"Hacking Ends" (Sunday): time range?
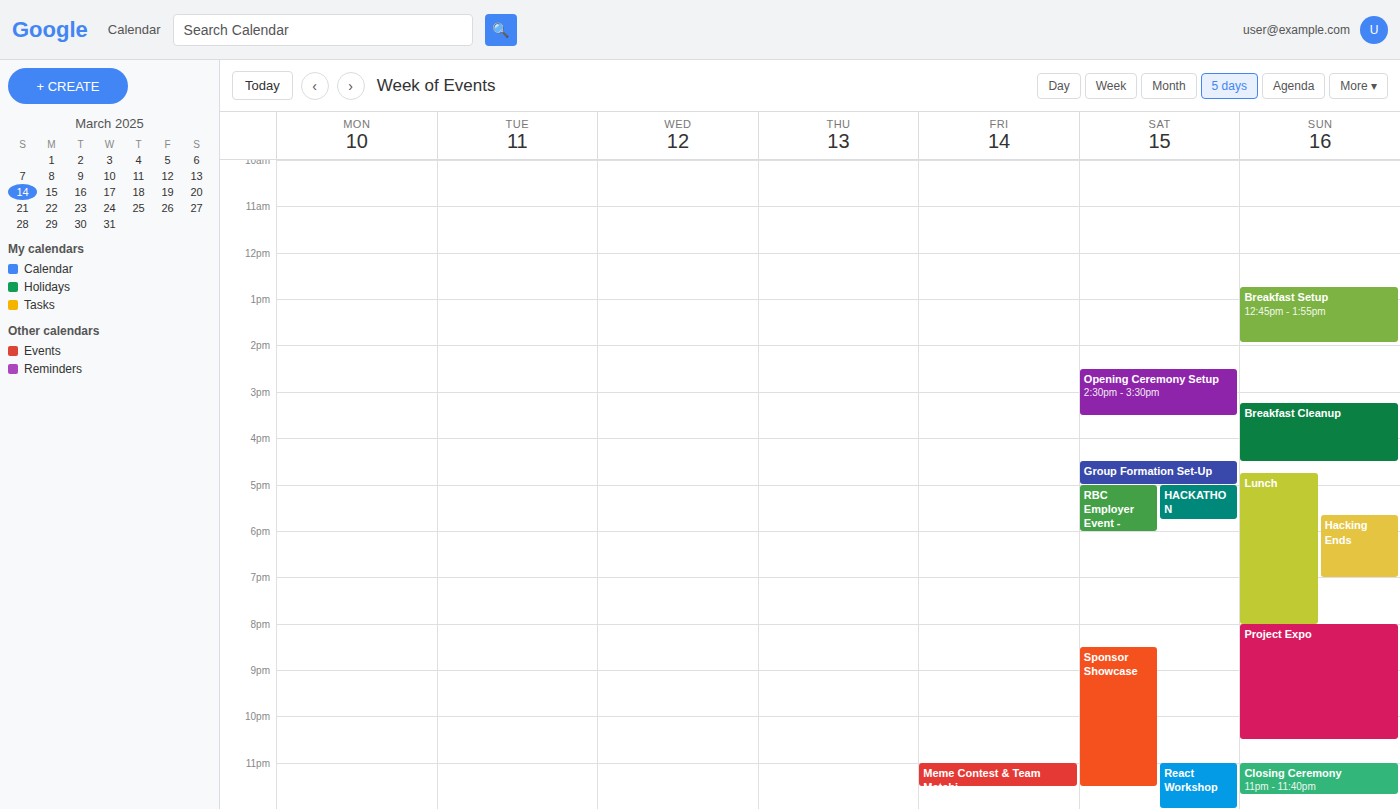
5:40 PM to 7:00 PM